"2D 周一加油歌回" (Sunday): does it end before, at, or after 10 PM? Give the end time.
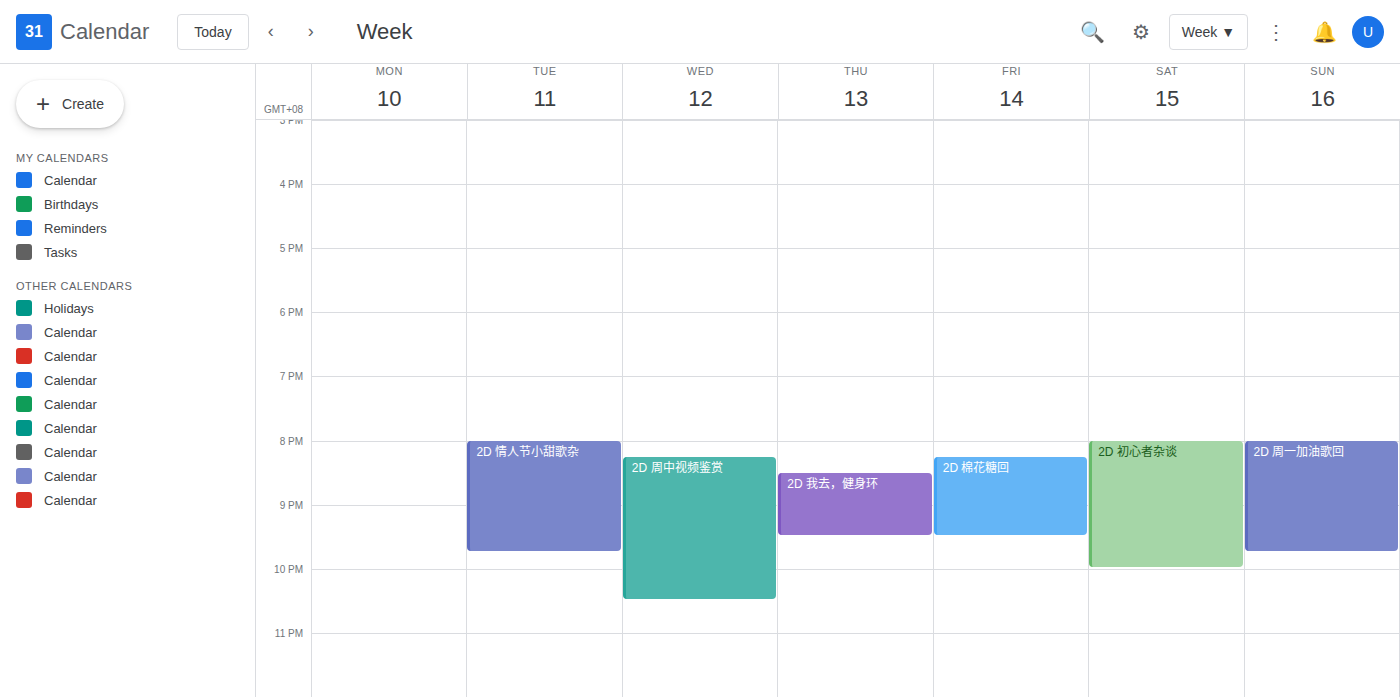
9:45 PM -- before 10 PM, 15 minutes above the 10 PM line.